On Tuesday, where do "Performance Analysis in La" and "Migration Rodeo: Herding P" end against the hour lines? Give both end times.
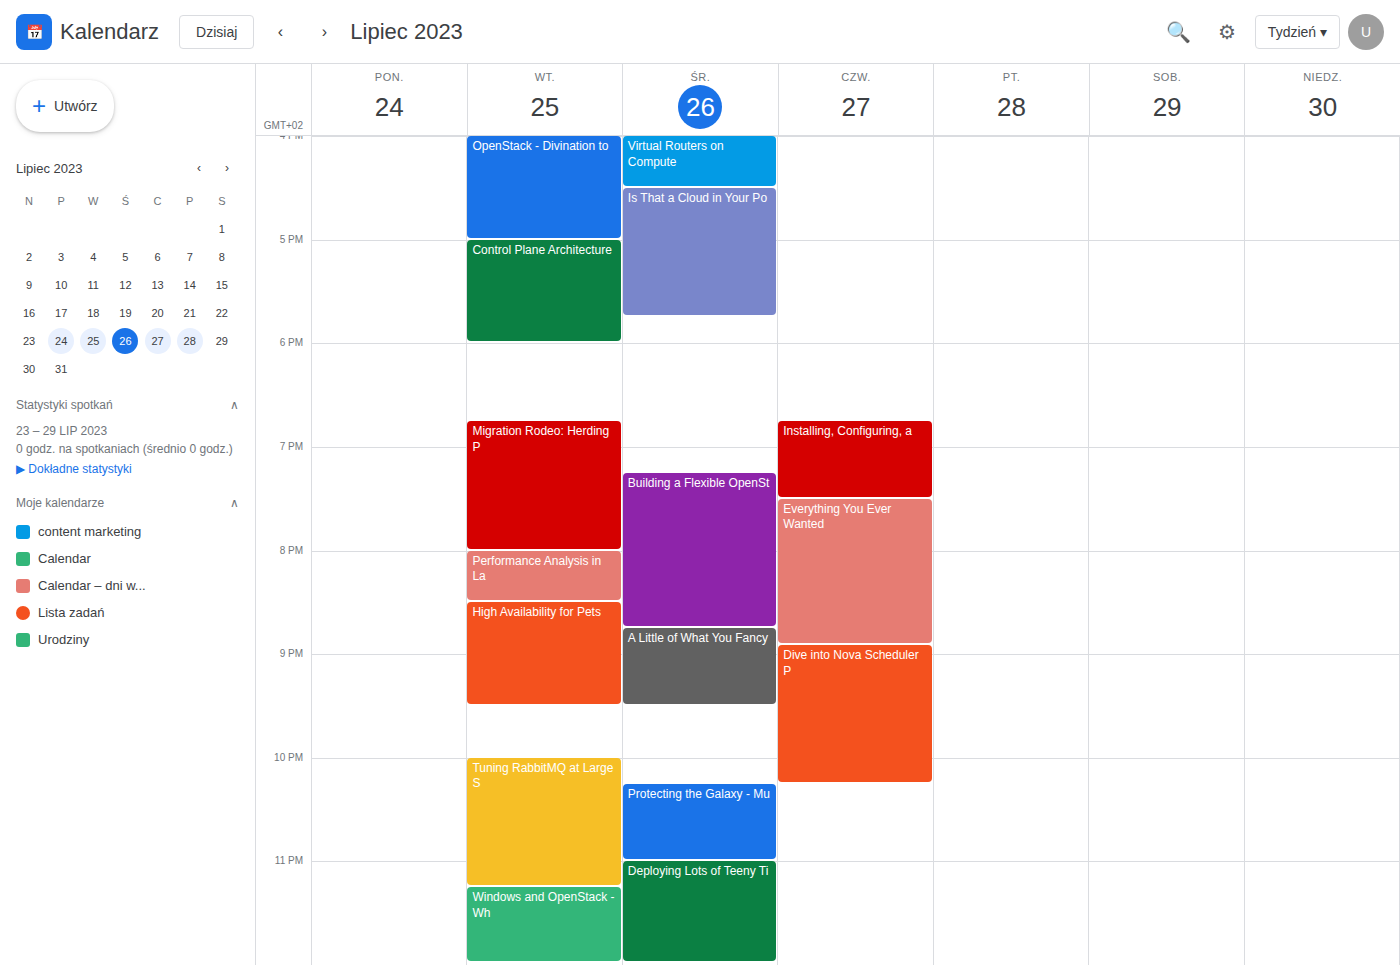
"Performance Analysis in La": 8:30 PM, halfway between the 8 PM and 9 PM lines. "Migration Rodeo: Herding P": 8:00 PM, exactly on the 8 PM line.